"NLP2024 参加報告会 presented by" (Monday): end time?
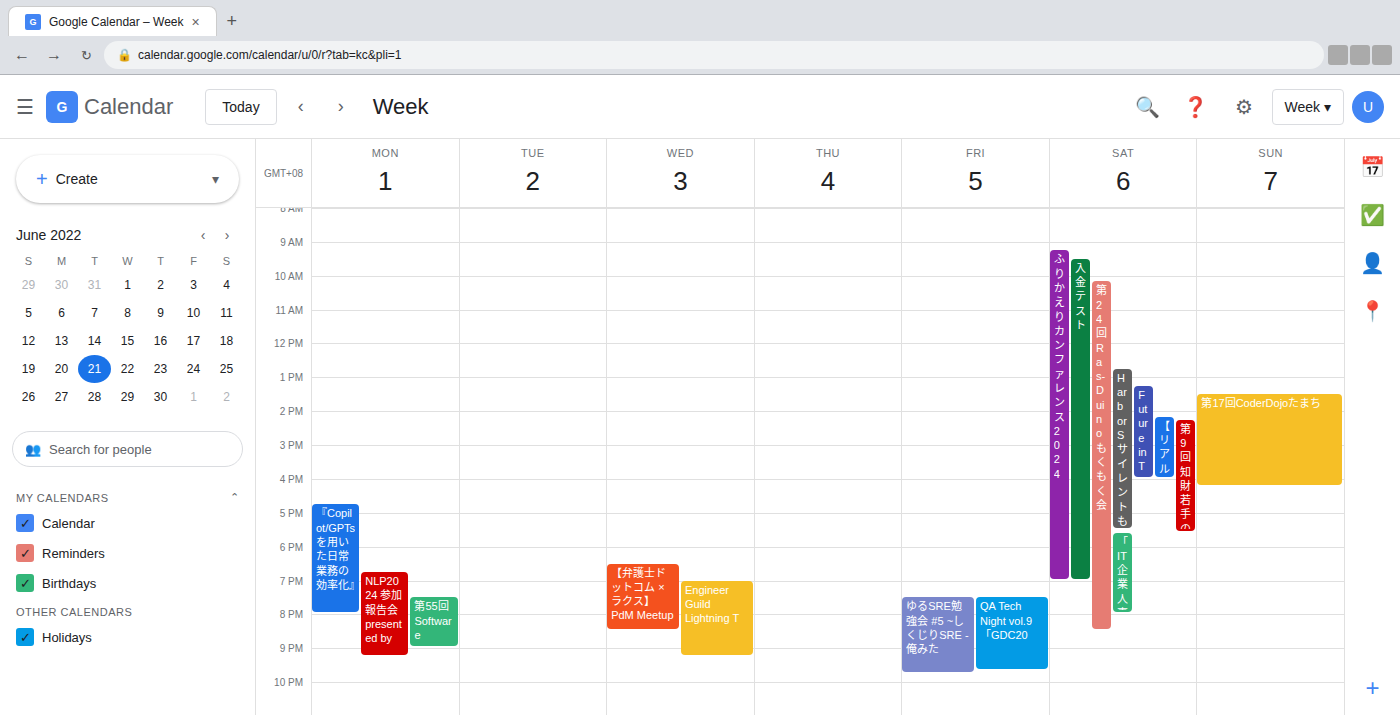
9:15 PM